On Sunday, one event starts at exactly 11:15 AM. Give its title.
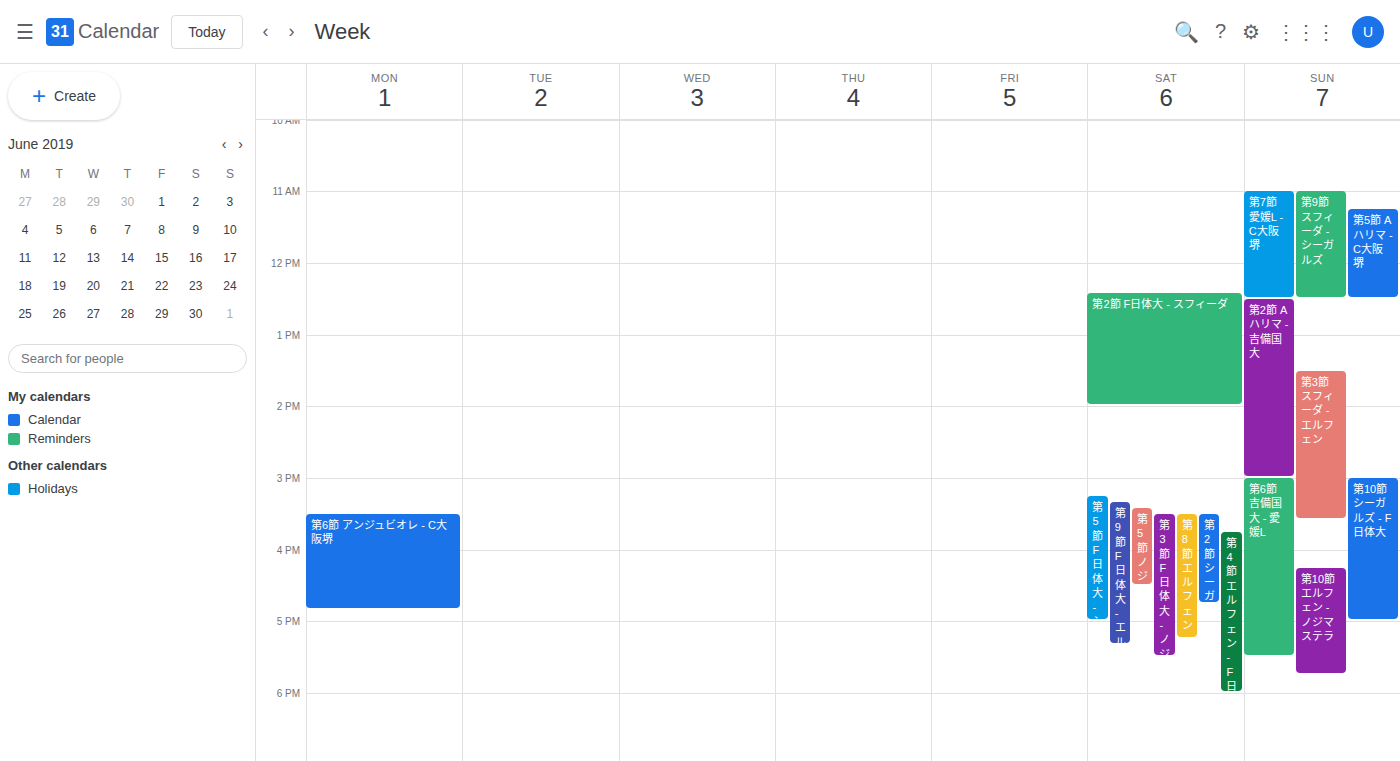
"第5節 Aハリマ - C大阪堺"